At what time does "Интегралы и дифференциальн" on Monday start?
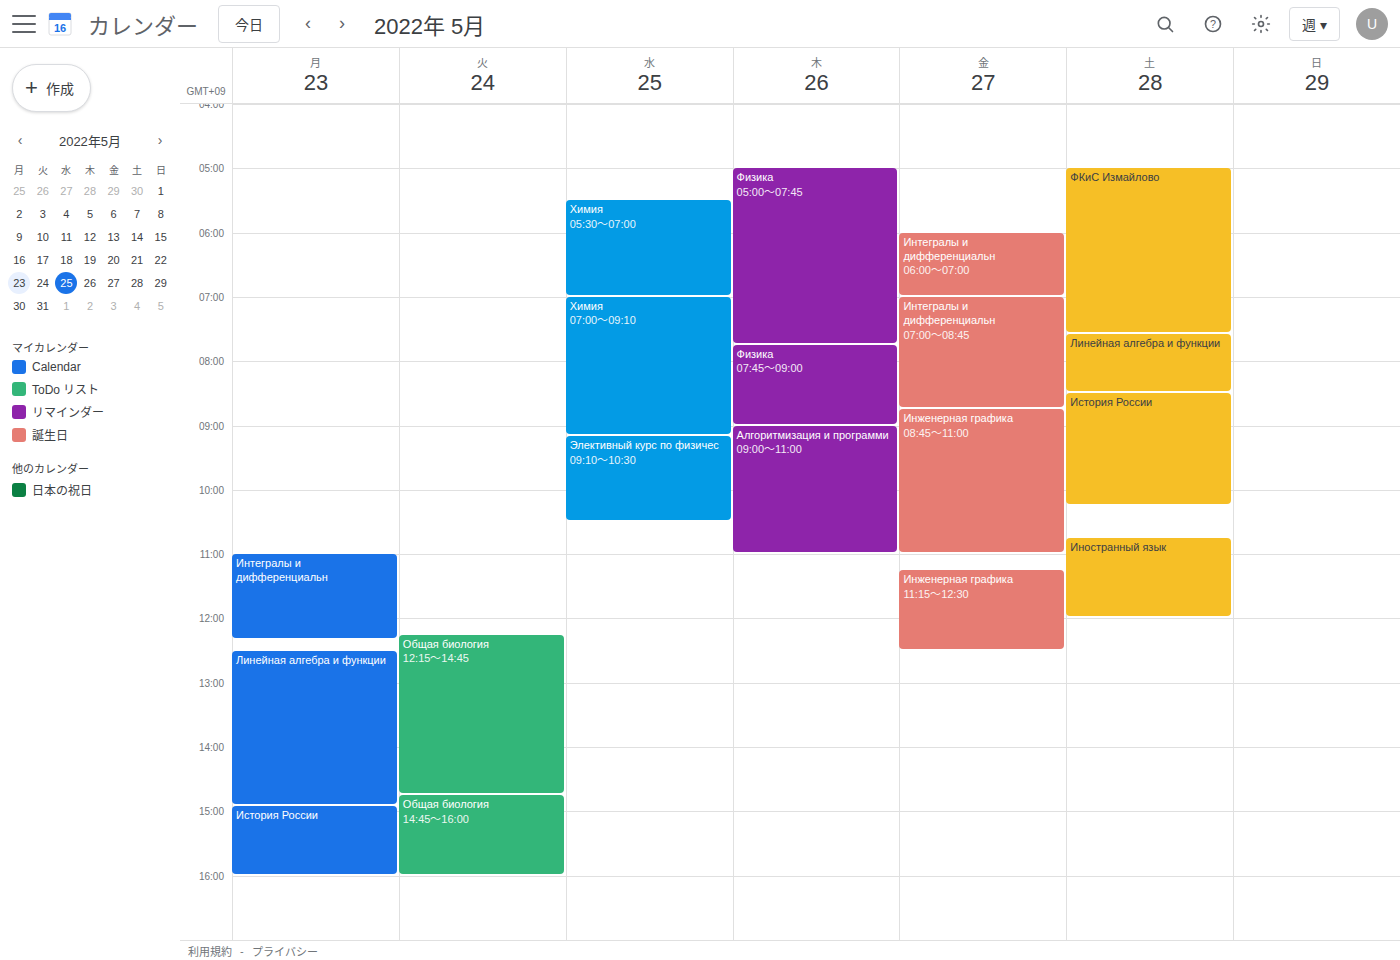
11:00 AM